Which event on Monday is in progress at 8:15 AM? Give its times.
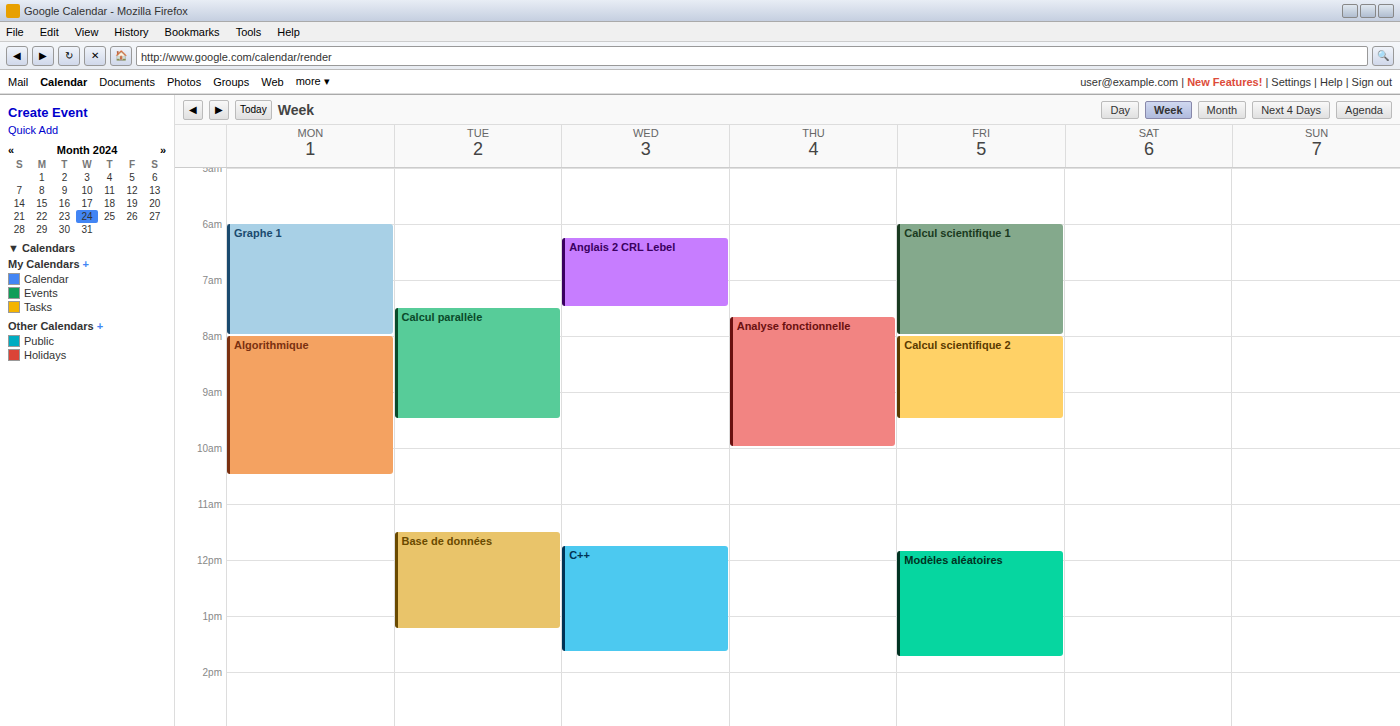
"Algorithmique", 8:00 AM to 10:30 AM